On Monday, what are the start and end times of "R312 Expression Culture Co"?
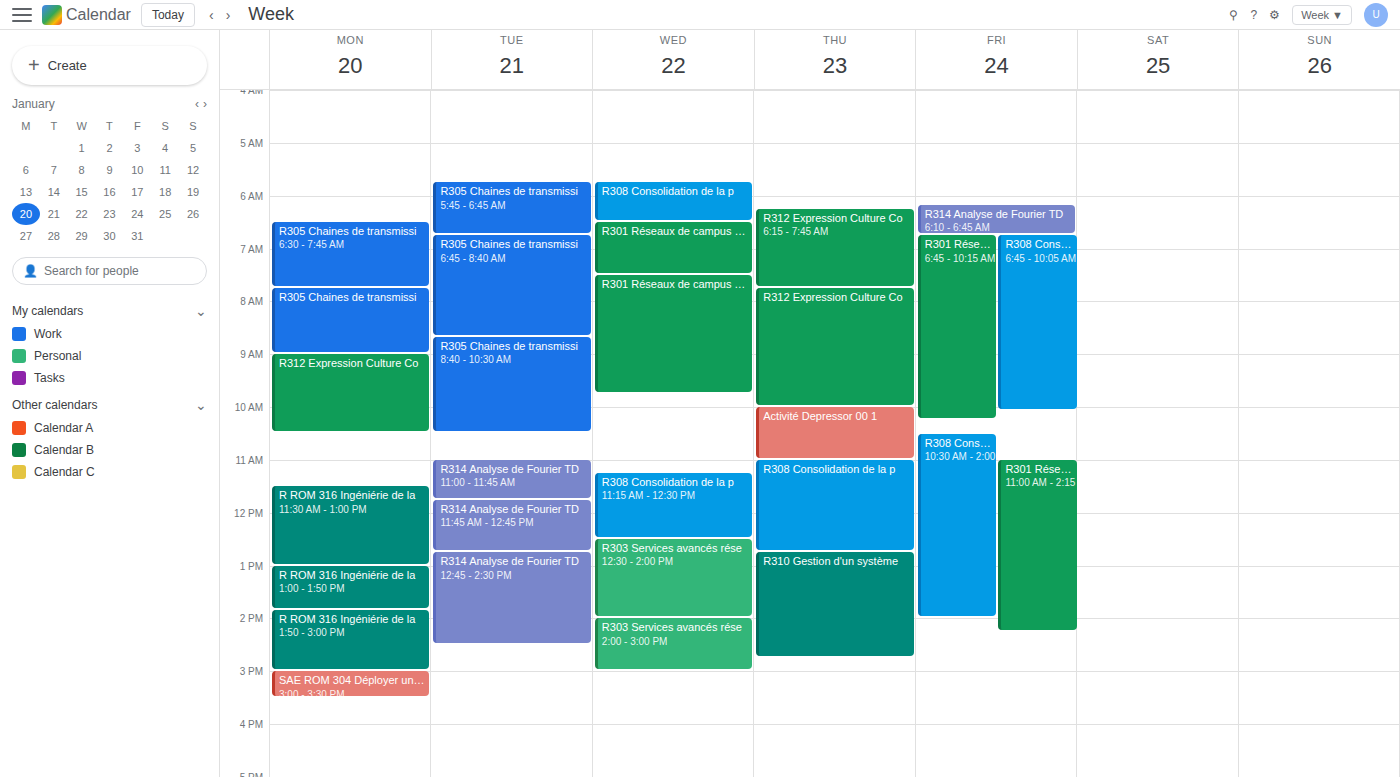
9:00 AM to 10:30 AM